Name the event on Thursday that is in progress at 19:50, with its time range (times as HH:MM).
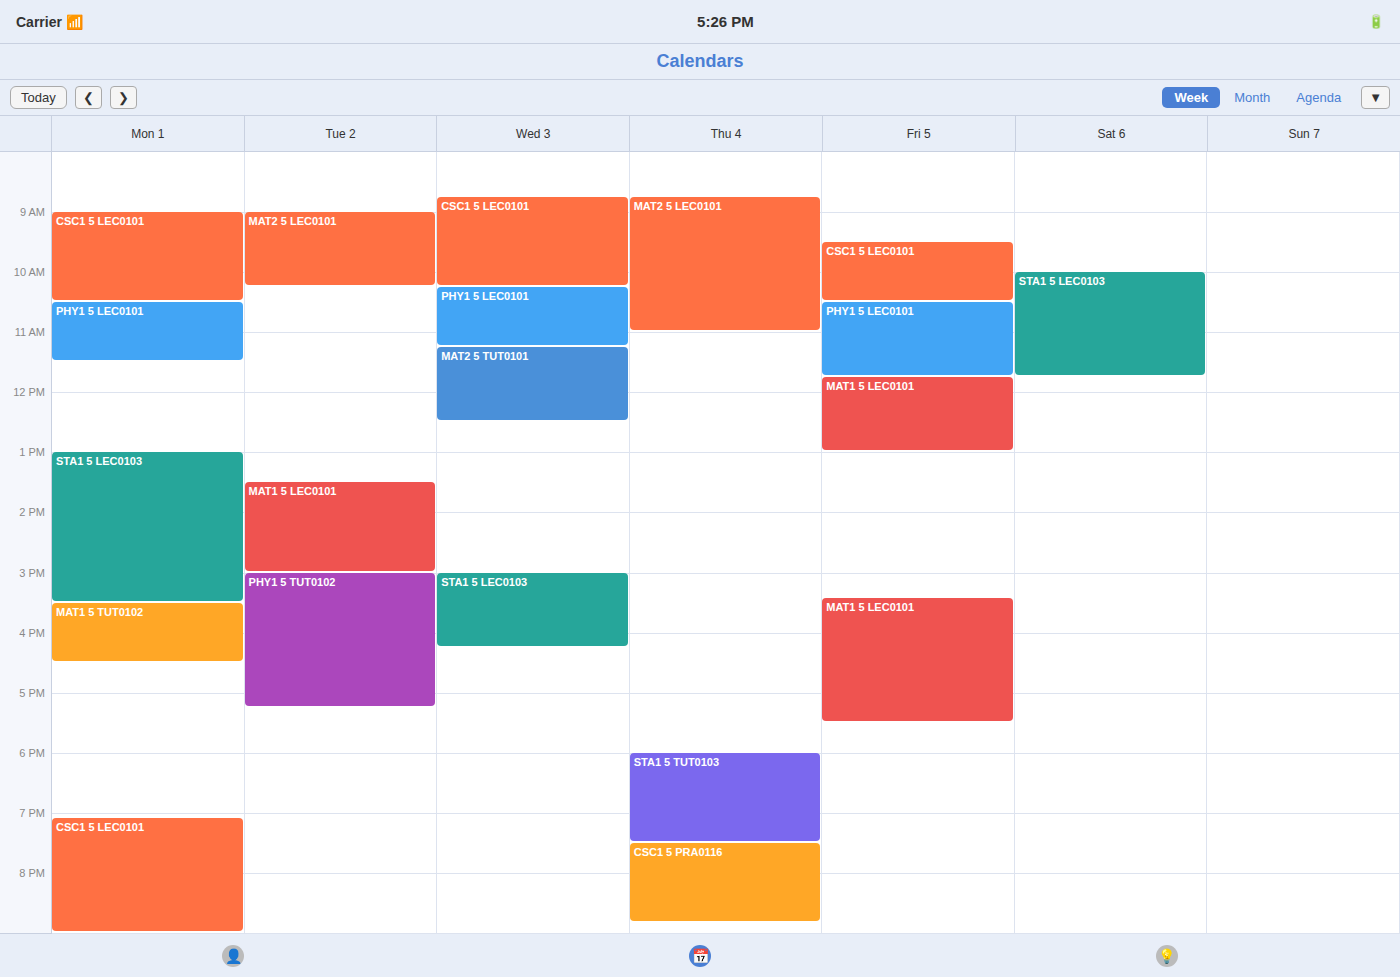
"CSC1 5 PRA0116", 19:30 to 20:50